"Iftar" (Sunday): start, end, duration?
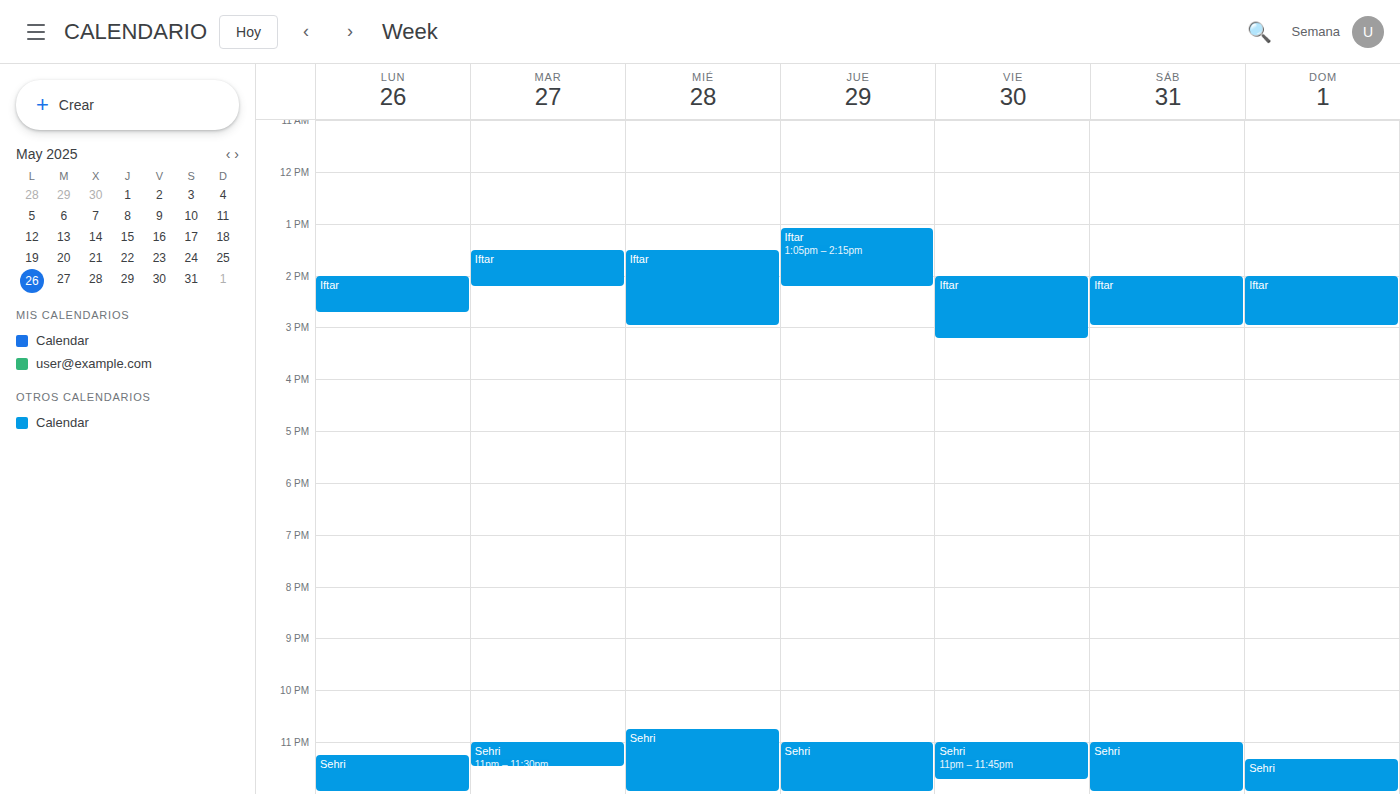
2:00 PM to 3:00 PM, 1 hour